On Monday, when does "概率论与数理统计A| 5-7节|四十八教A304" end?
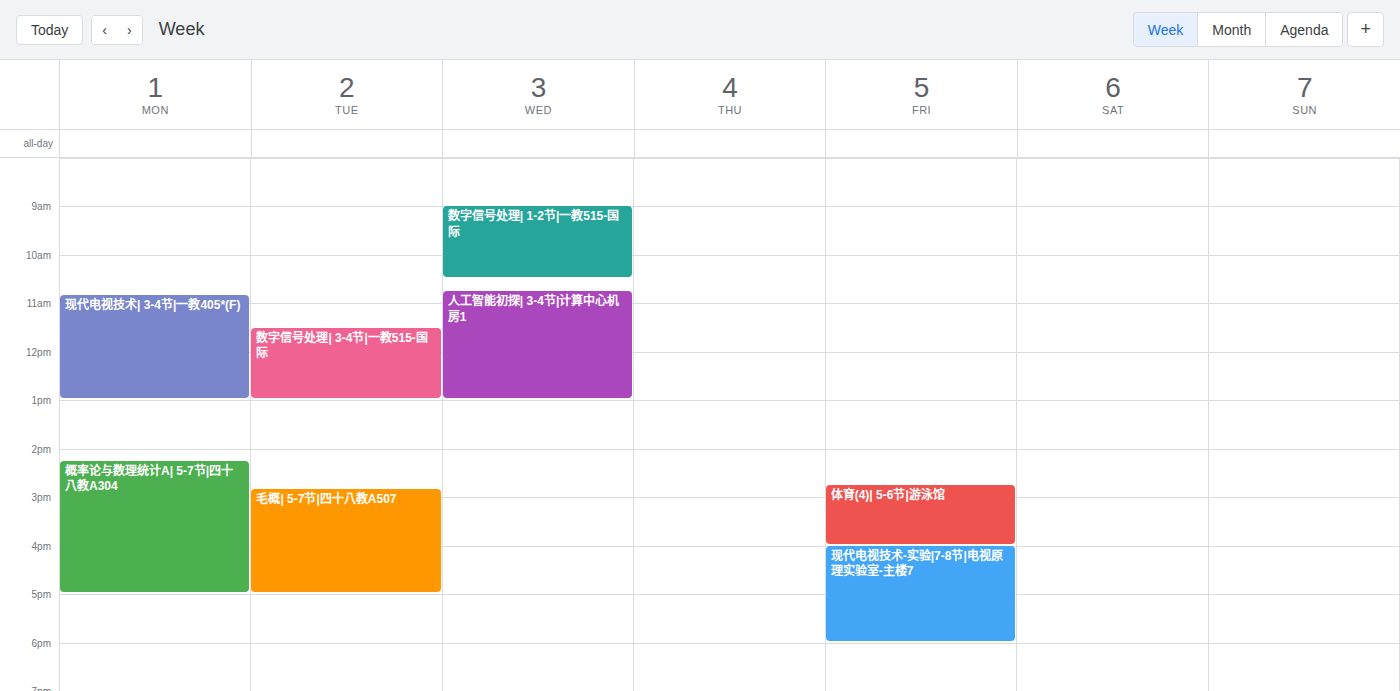
5:00 PM